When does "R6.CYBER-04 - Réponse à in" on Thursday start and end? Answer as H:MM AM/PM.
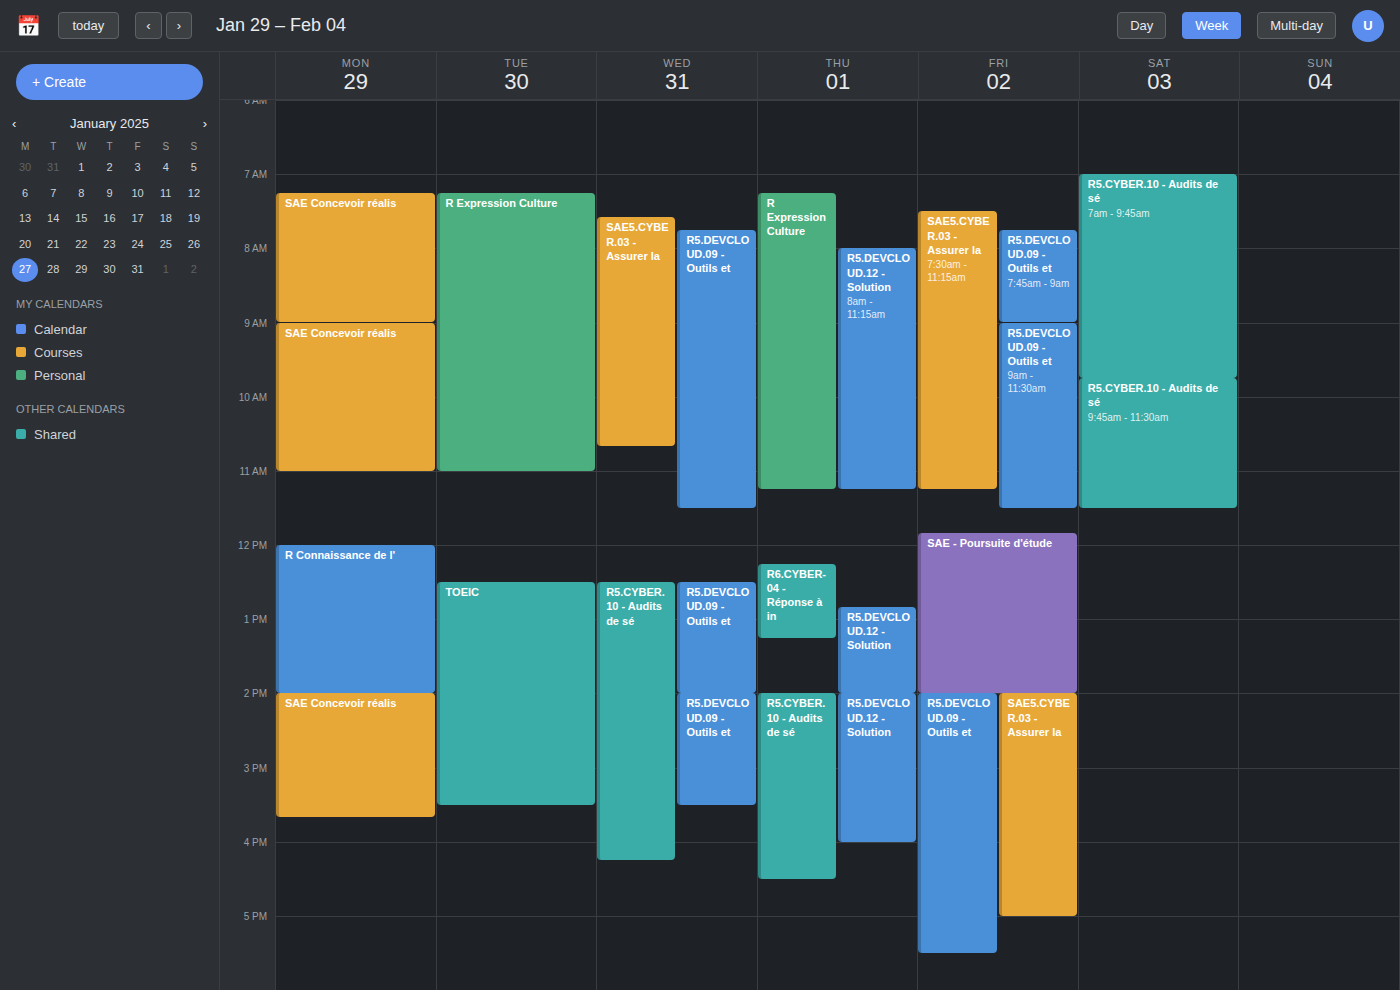
12:15 PM to 1:15 PM